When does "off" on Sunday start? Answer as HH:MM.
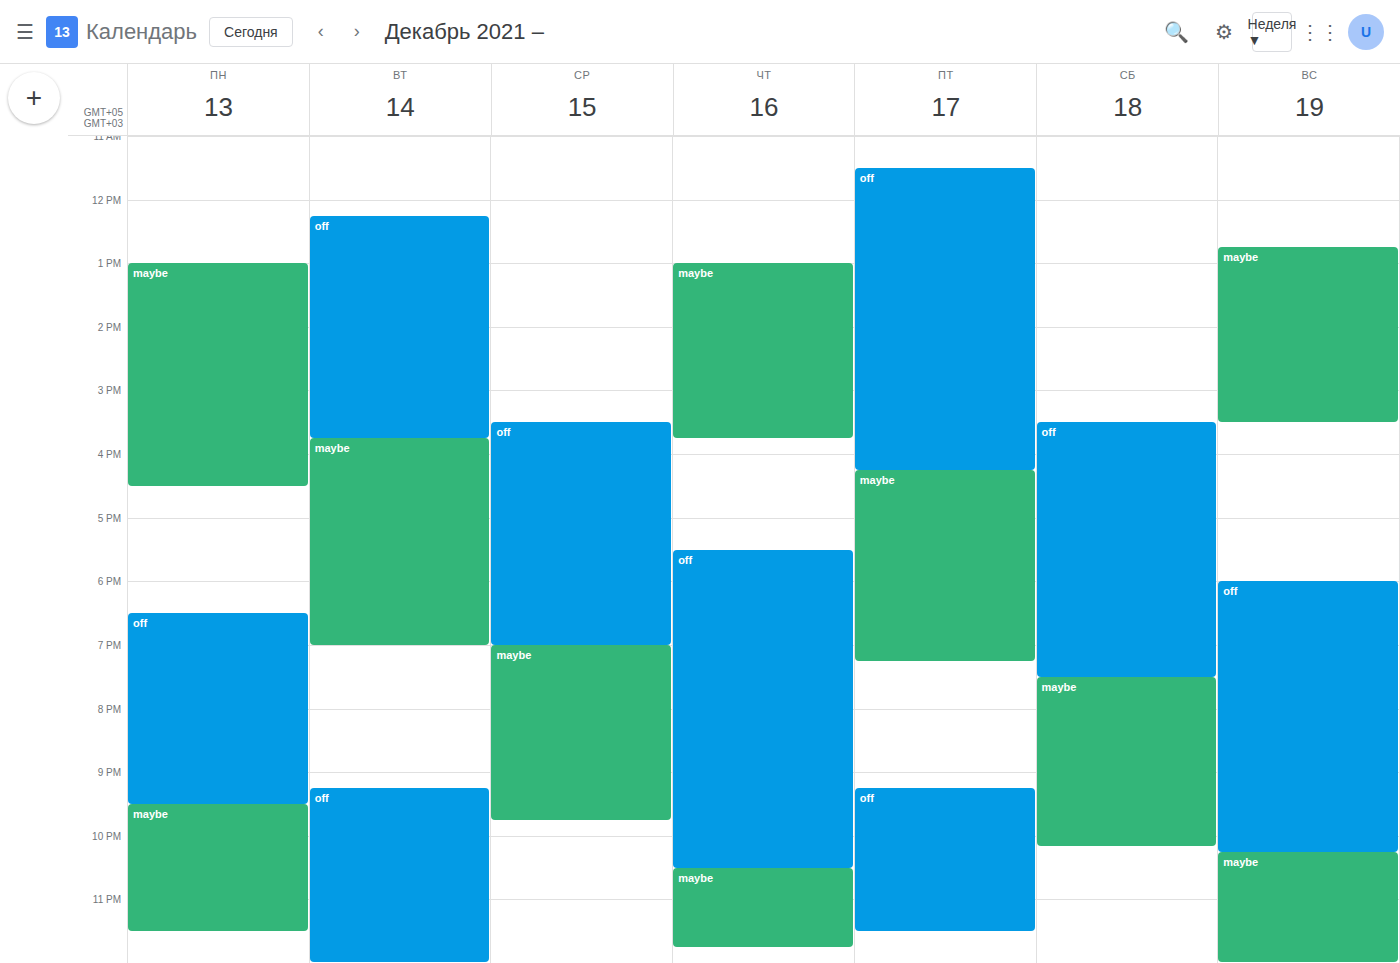
18:00